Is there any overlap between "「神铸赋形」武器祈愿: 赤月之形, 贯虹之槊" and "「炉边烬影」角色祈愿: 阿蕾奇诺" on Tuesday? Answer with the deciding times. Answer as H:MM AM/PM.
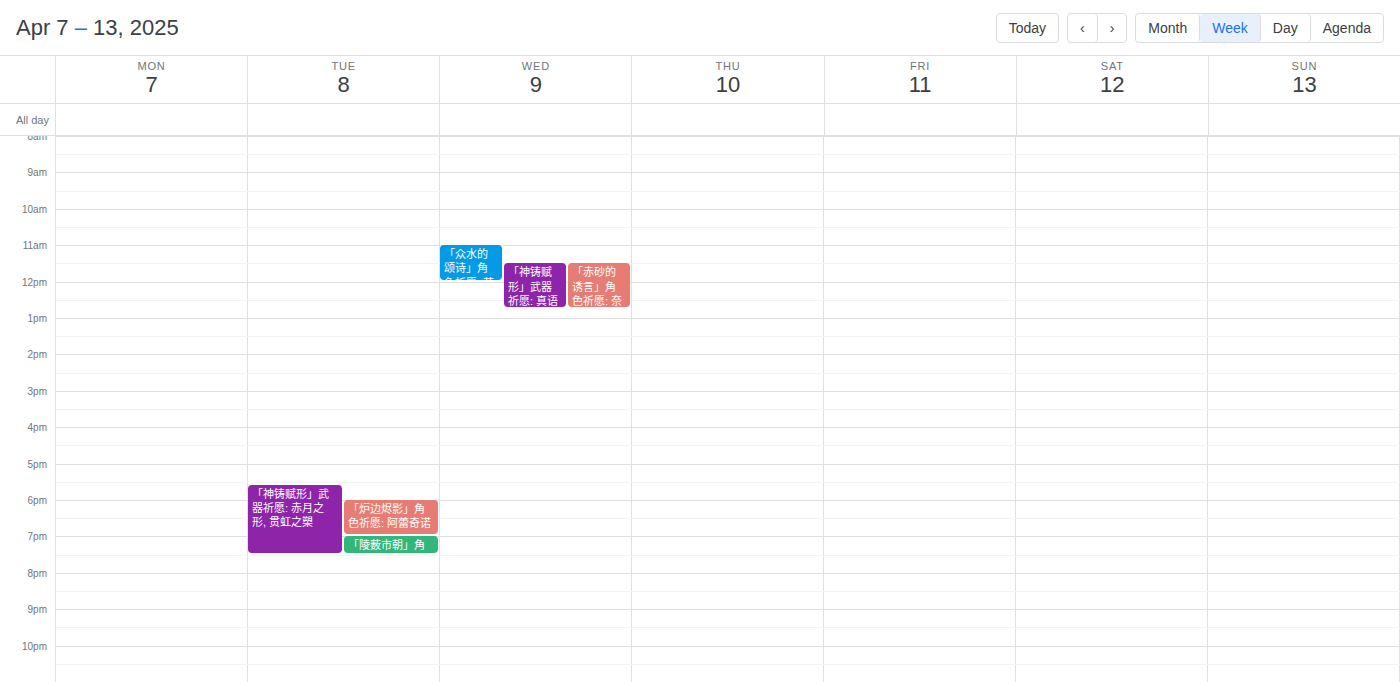
"「炉边烬影」角色祈愿: 阿蕾奇诺" runs 6:00 PM to 7:00 PM, inside "「神铸赋形」武器祈愿: 赤月之形, 贯虹之槊" -- they overlap.